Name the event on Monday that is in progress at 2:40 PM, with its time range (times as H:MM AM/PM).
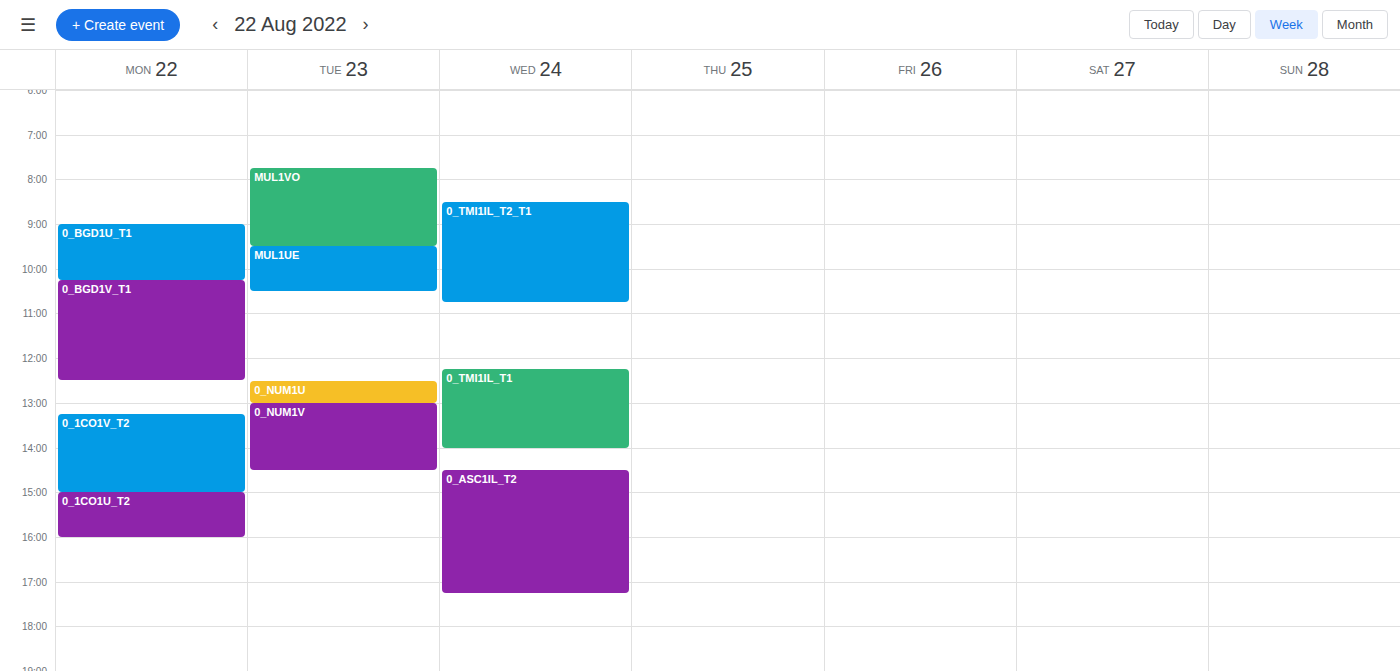
"0_1CO1V_T2", 1:15 PM to 3:00 PM